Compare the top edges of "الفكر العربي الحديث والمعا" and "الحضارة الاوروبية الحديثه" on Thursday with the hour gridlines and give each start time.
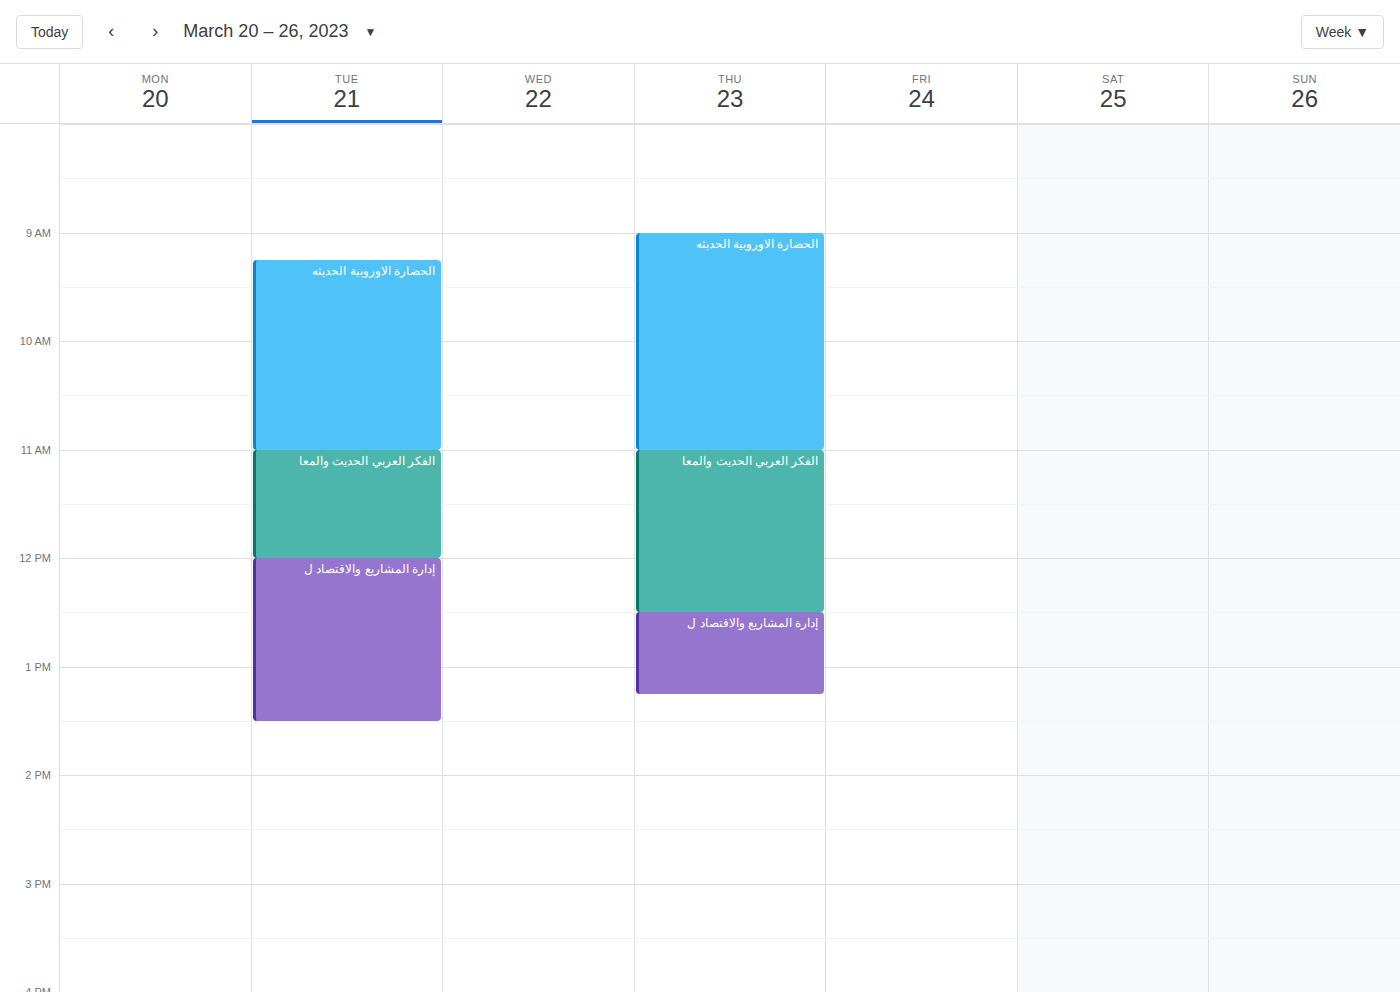
"الفكر العربي الحديث والمعا": 11:00 AM, exactly on the 11 AM line. "الحضارة الاوروبية الحديثه": 9:00 AM, exactly on the 9 AM line.